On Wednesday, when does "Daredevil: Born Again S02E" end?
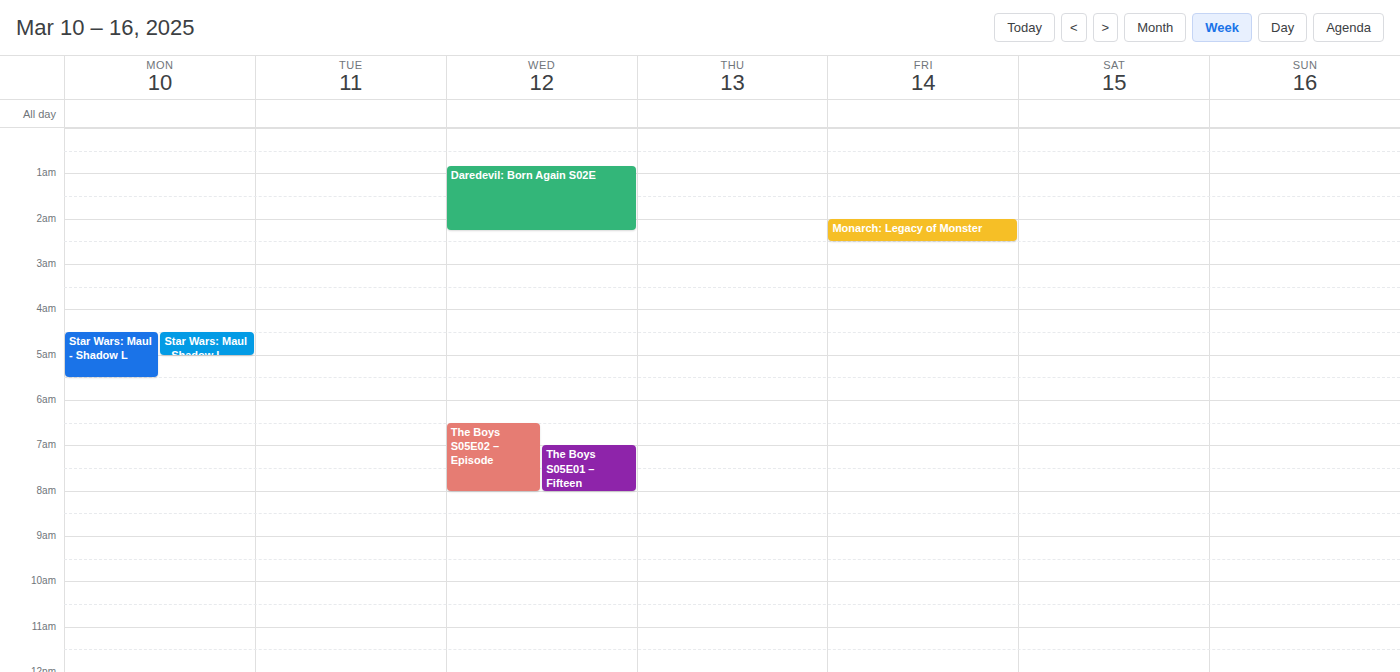
2:15 AM